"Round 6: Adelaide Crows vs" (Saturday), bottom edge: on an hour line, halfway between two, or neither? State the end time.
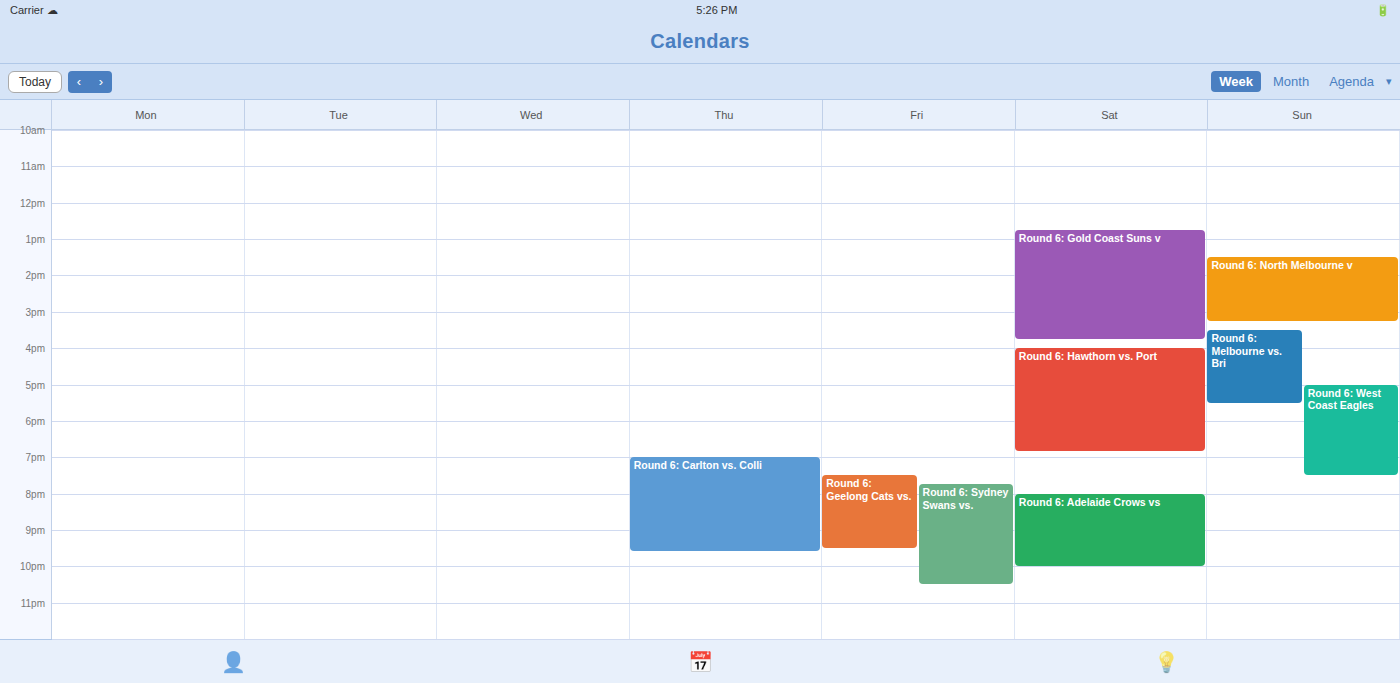
10:00 PM -- exactly on the 10 PM line.